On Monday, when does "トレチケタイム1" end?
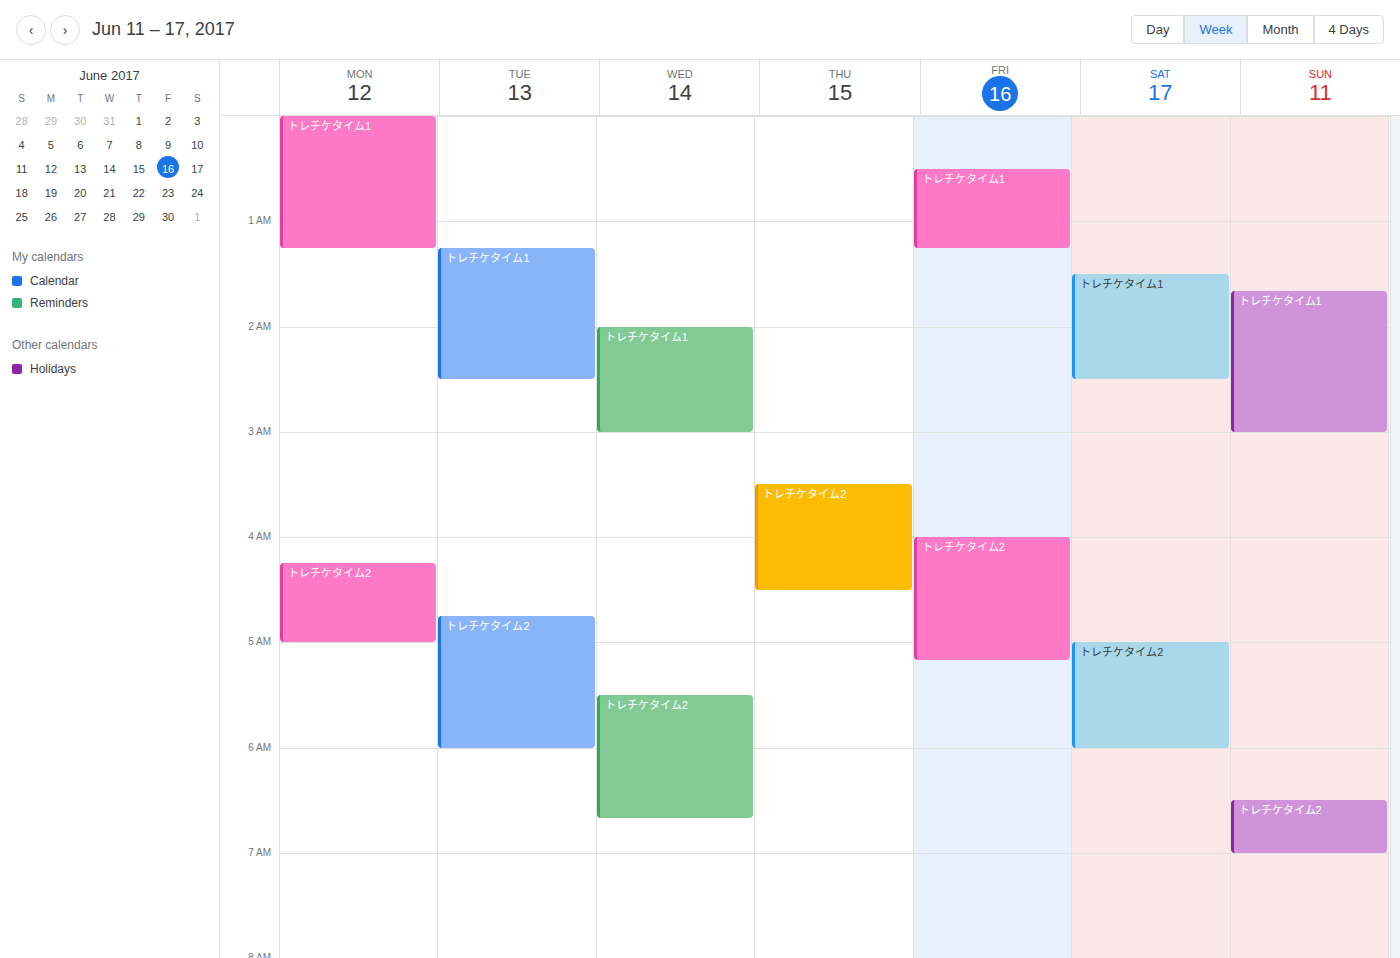
1:15 AM